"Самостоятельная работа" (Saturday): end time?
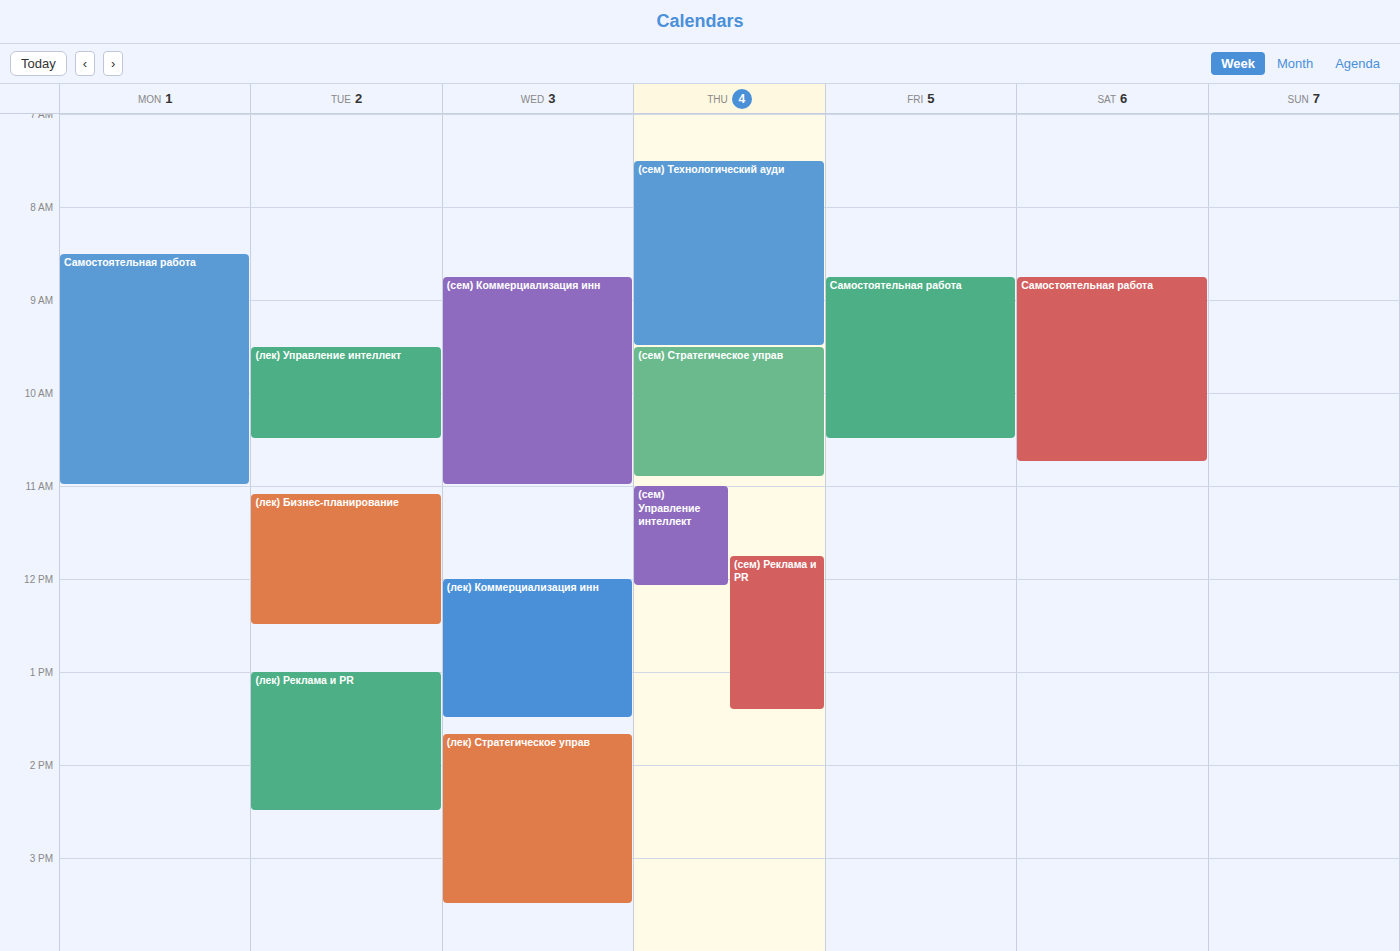
10:45 AM